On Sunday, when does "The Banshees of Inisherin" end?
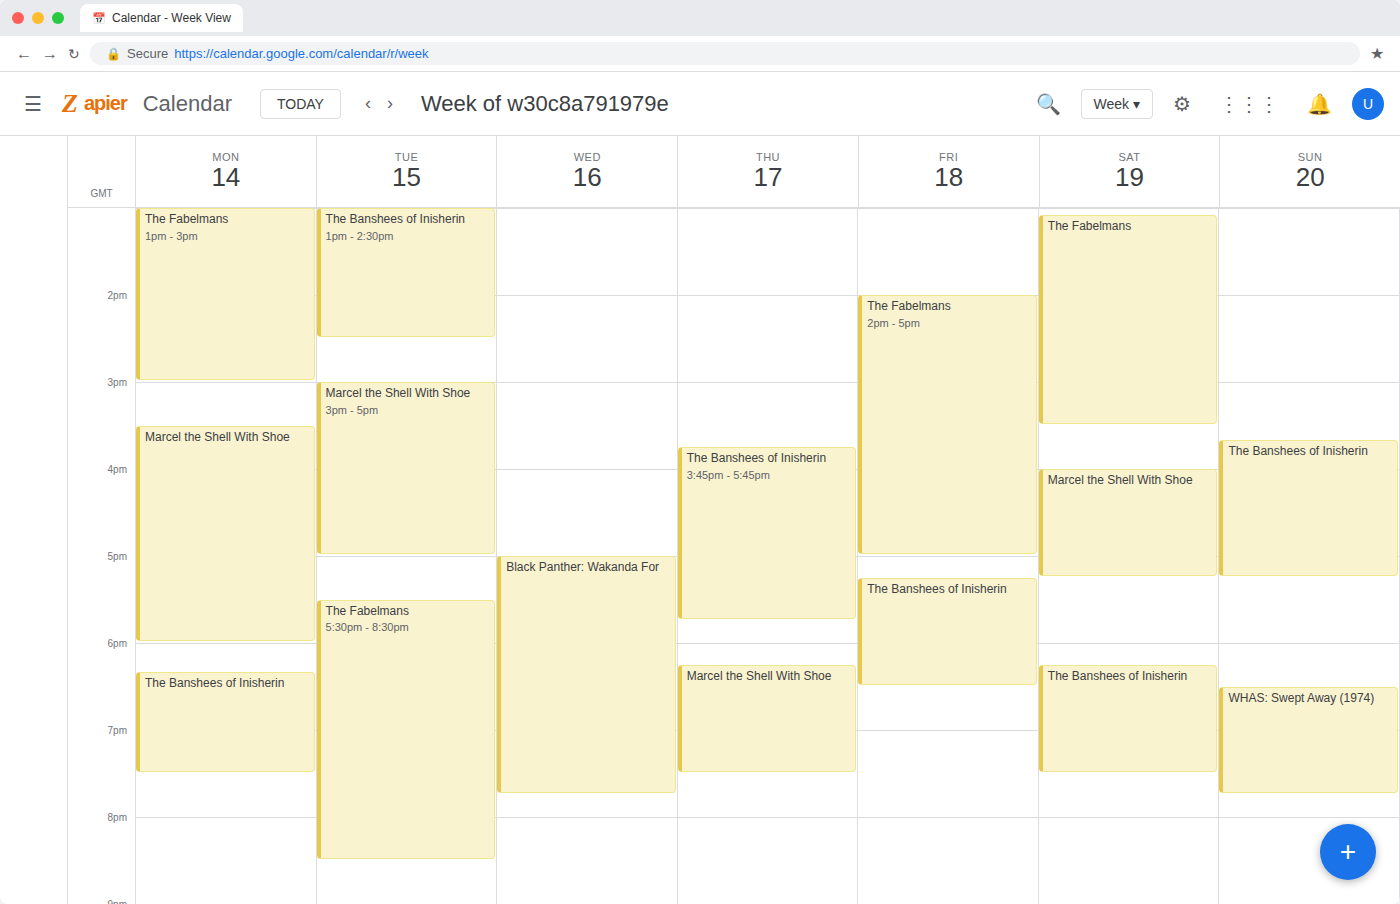
5:15 PM